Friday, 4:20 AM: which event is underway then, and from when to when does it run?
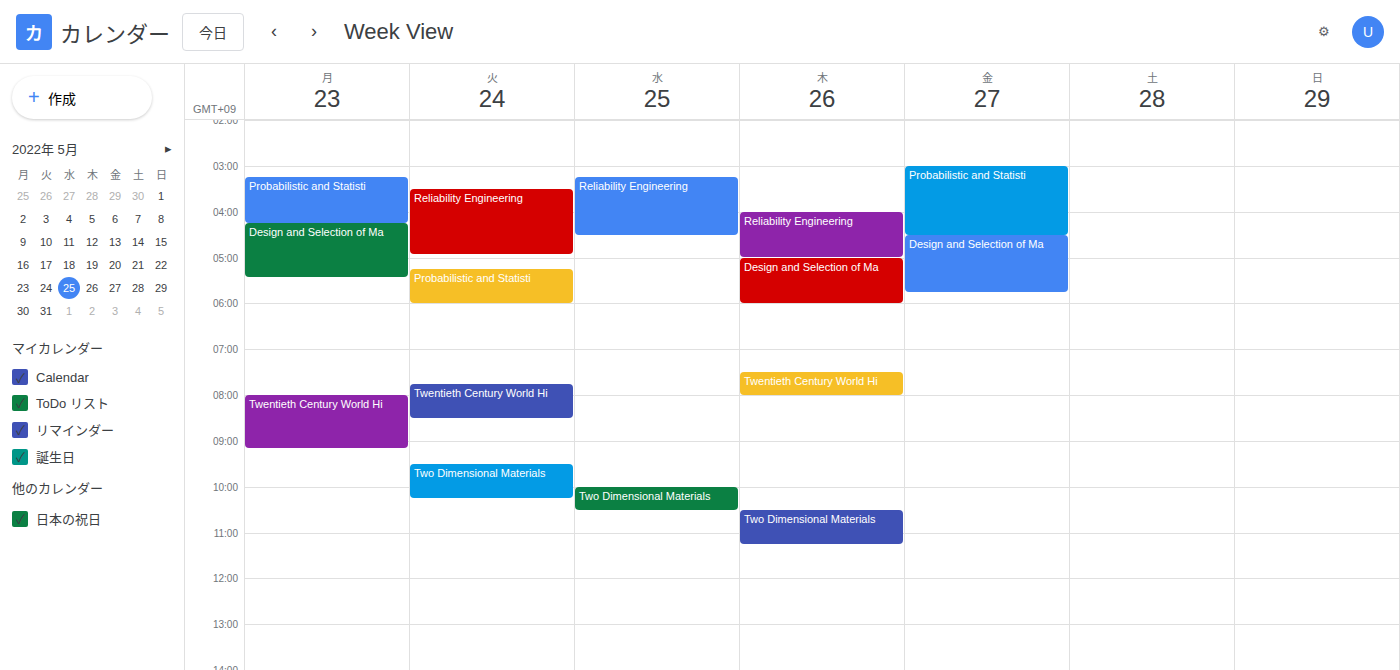
"Probabilistic and Statisti", 3:00 AM to 4:30 AM